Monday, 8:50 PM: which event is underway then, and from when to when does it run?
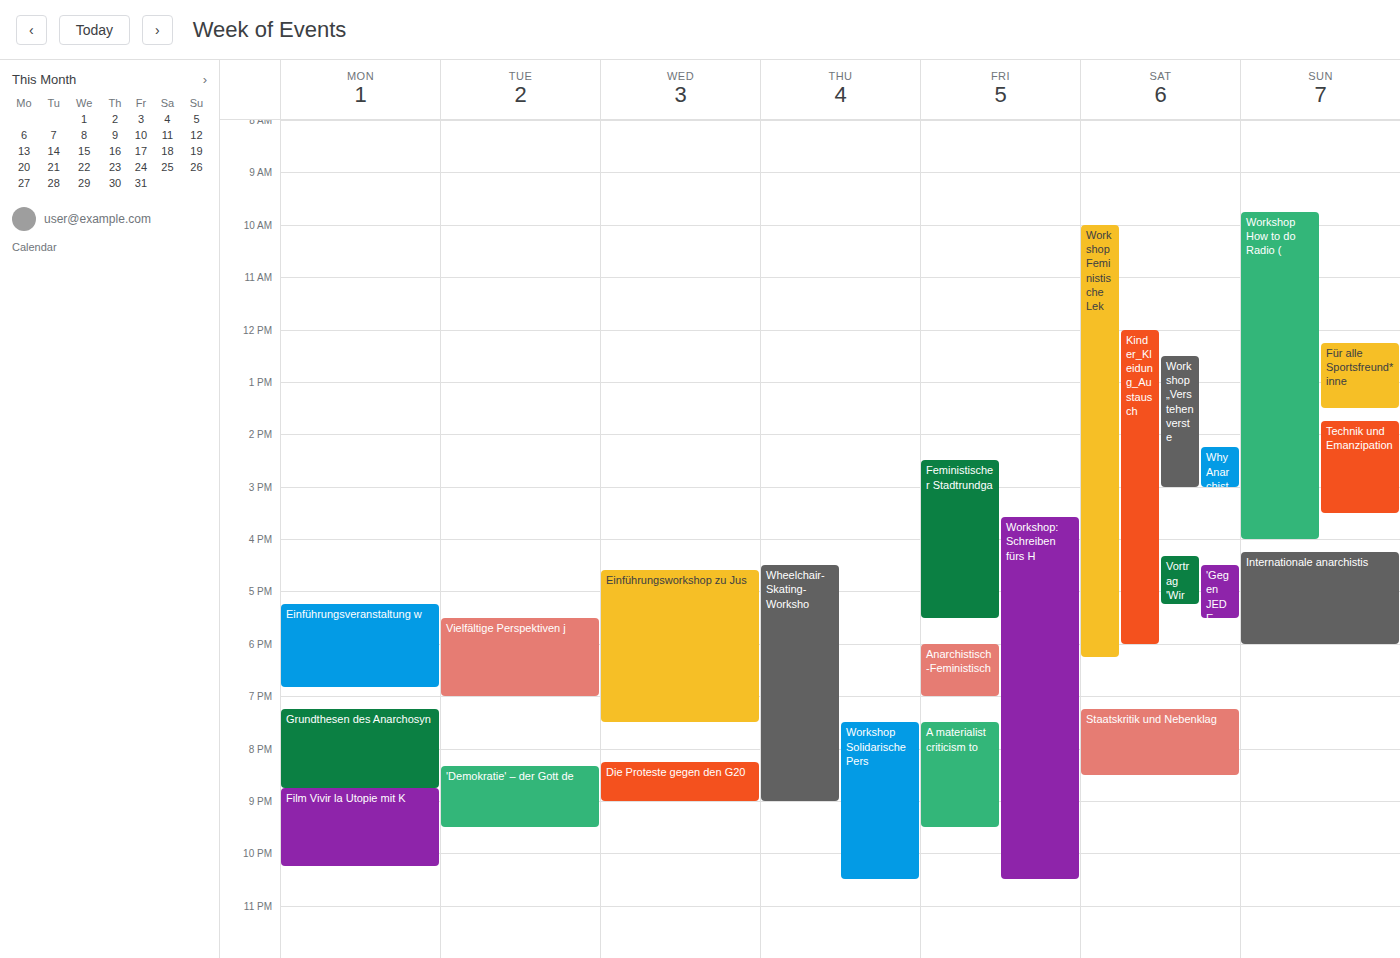
"Film Vivir la Utopie mit K", 8:45 PM to 10:15 PM